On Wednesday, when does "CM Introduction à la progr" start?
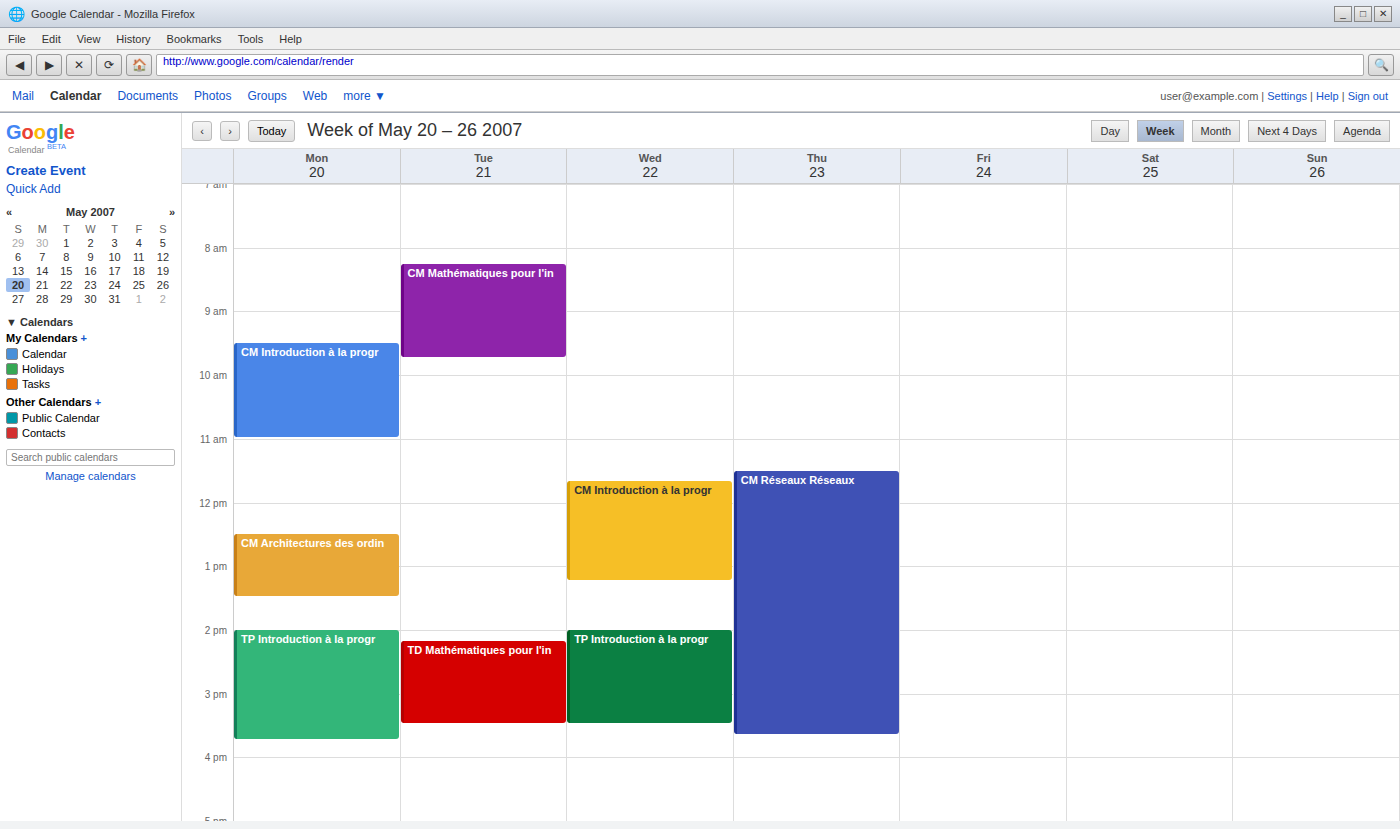
11:40 AM